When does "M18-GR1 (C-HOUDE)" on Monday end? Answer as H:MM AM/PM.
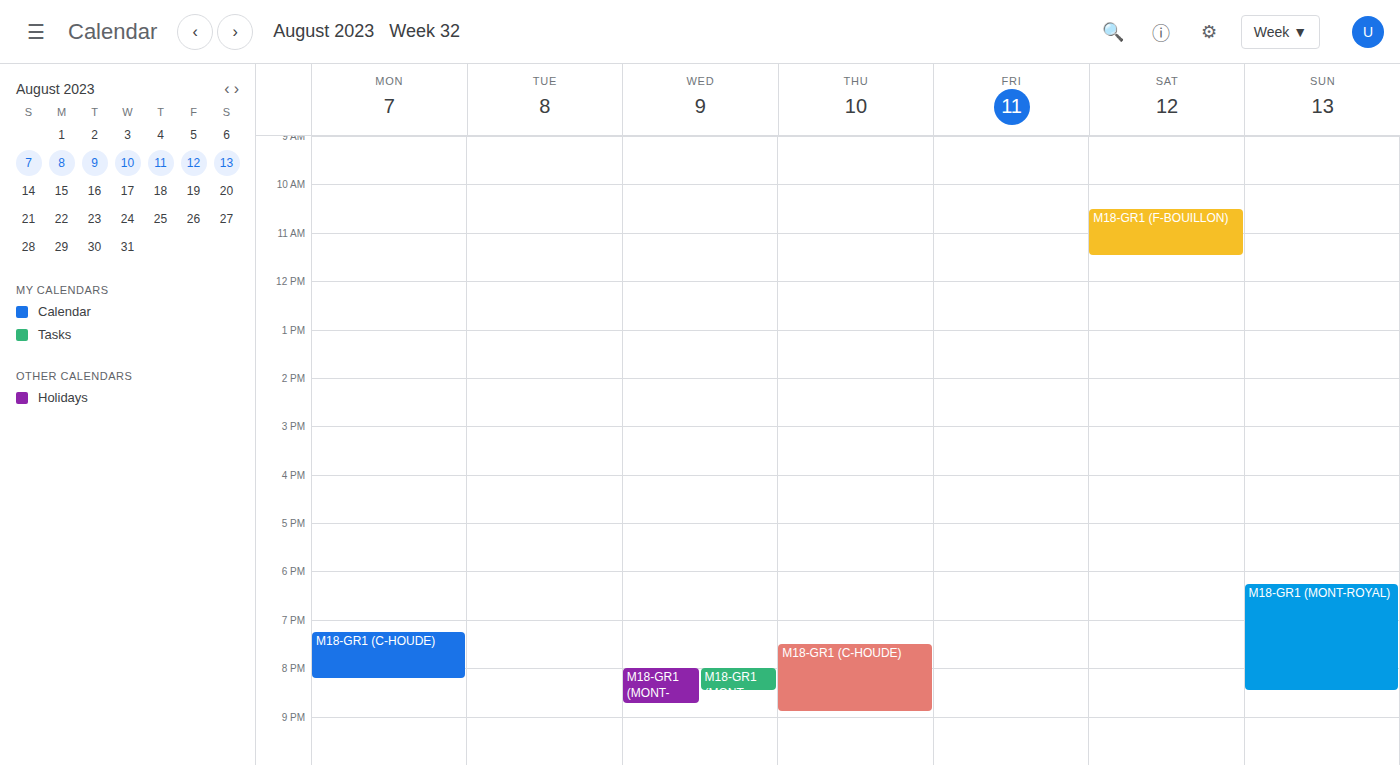
8:15 PM